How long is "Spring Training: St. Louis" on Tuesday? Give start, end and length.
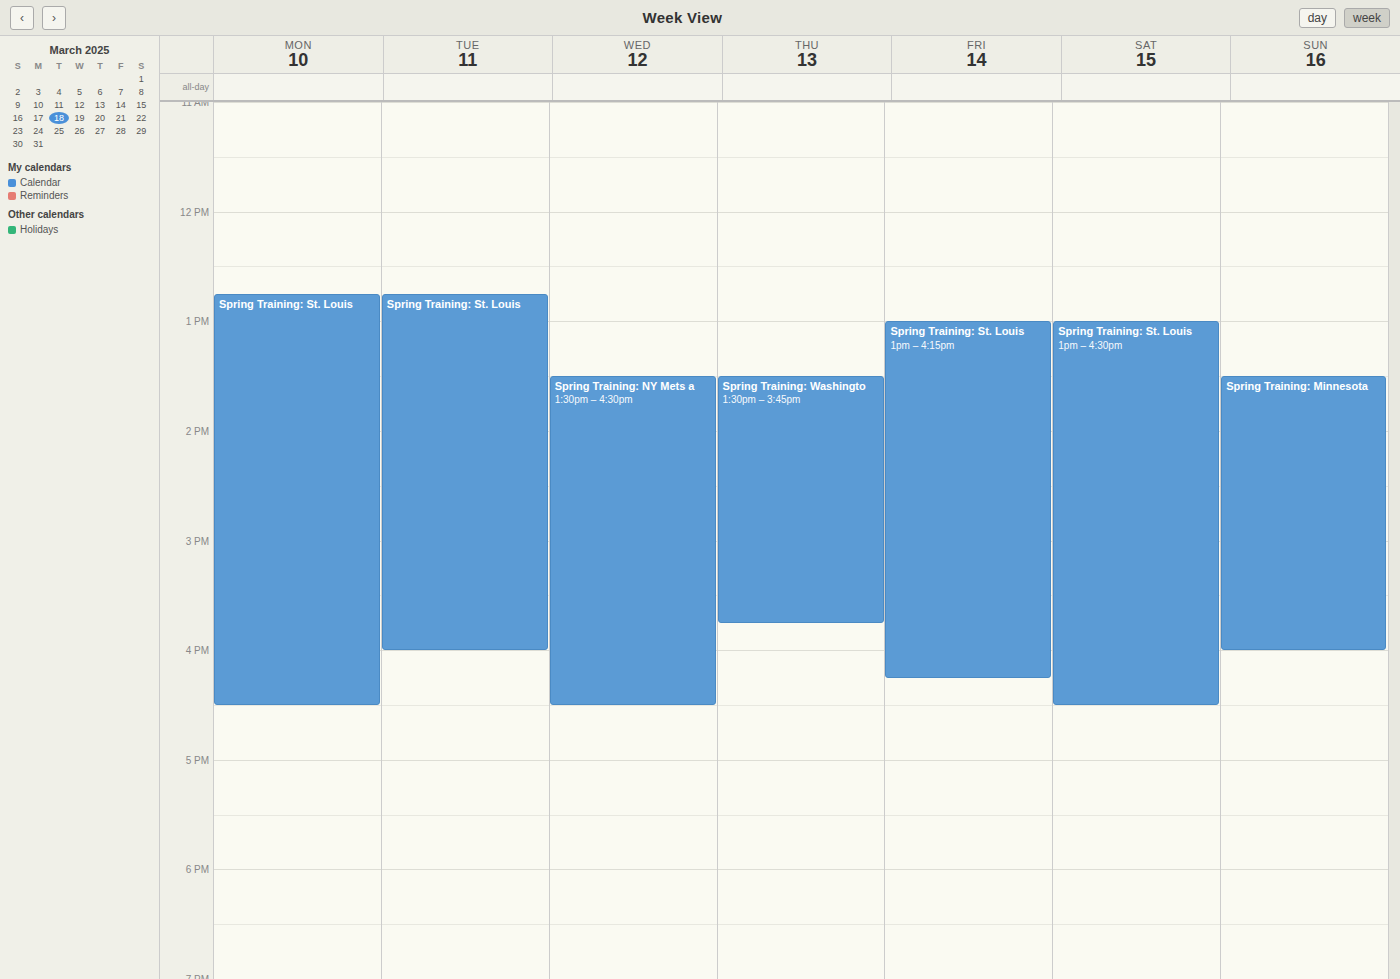
12:45 PM to 4:00 PM, 3 hours 15 minutes